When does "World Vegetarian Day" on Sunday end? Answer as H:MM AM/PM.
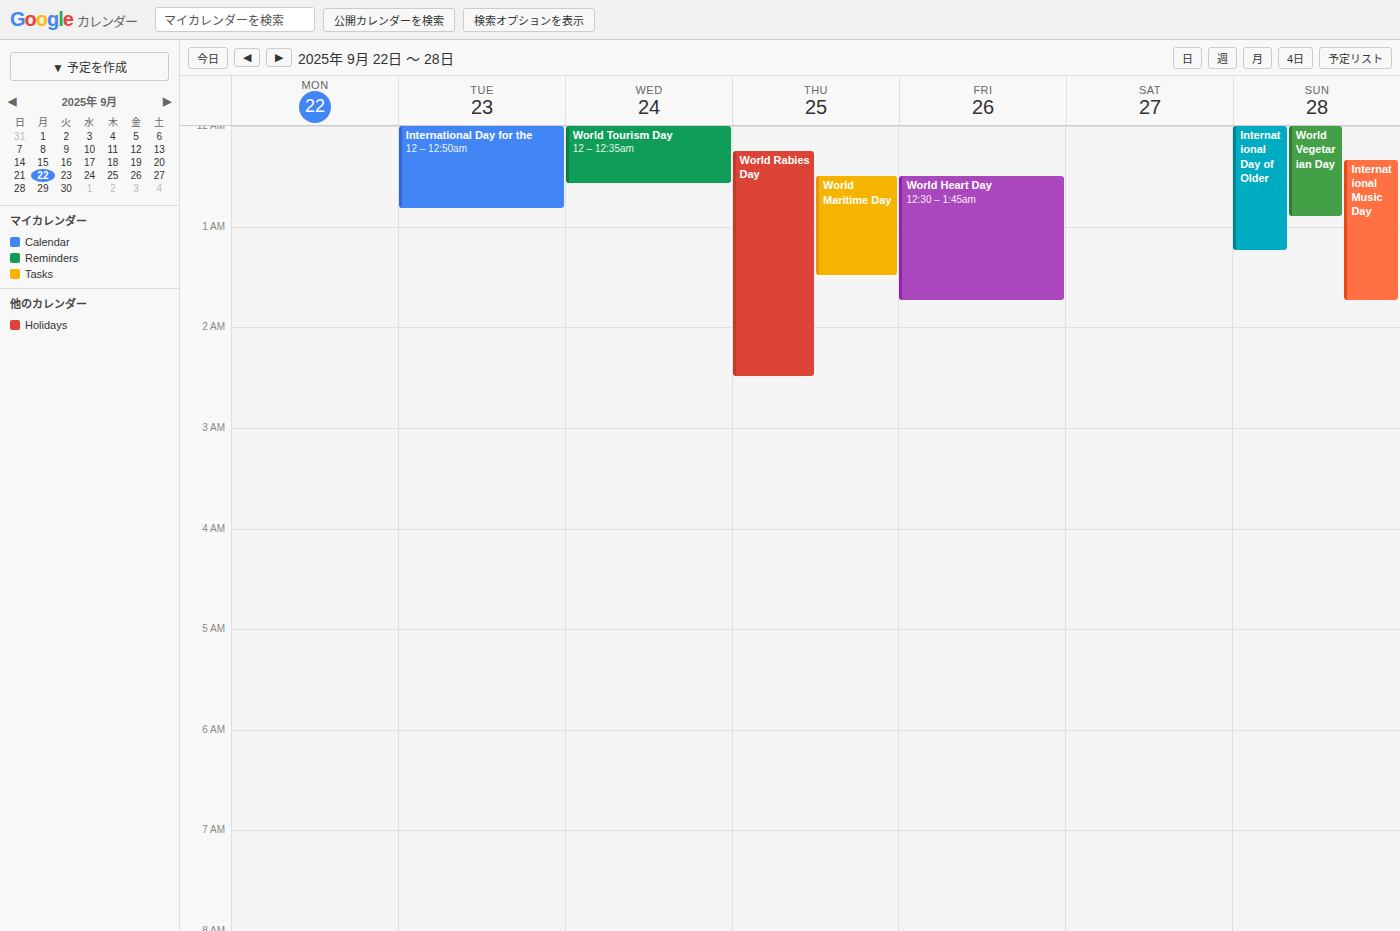
12:55 AM